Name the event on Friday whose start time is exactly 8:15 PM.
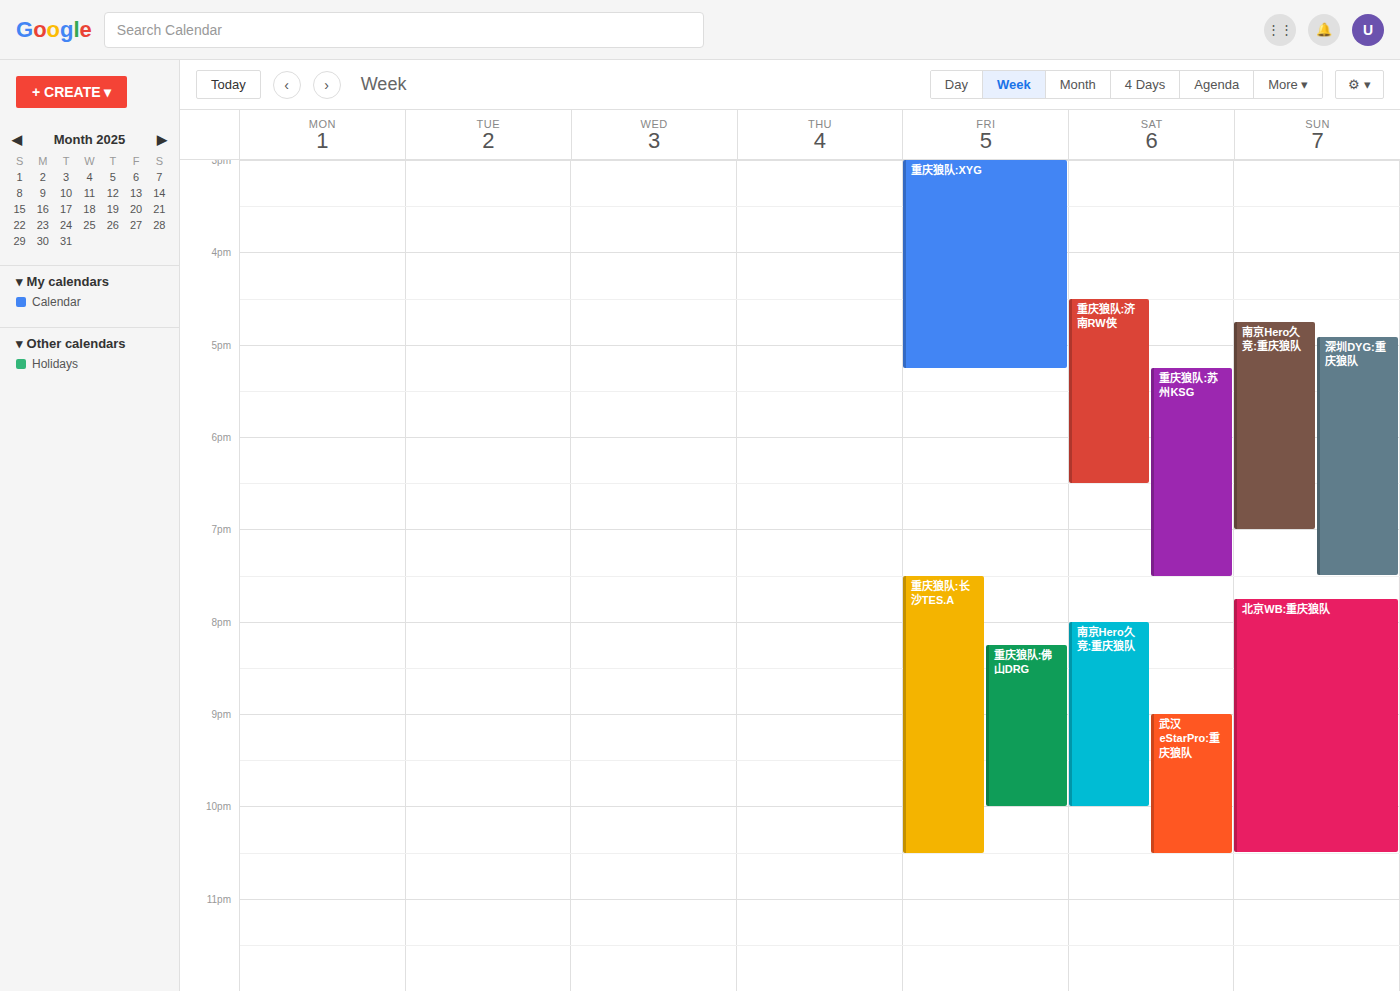
"重庆狼队:佛山DRG"